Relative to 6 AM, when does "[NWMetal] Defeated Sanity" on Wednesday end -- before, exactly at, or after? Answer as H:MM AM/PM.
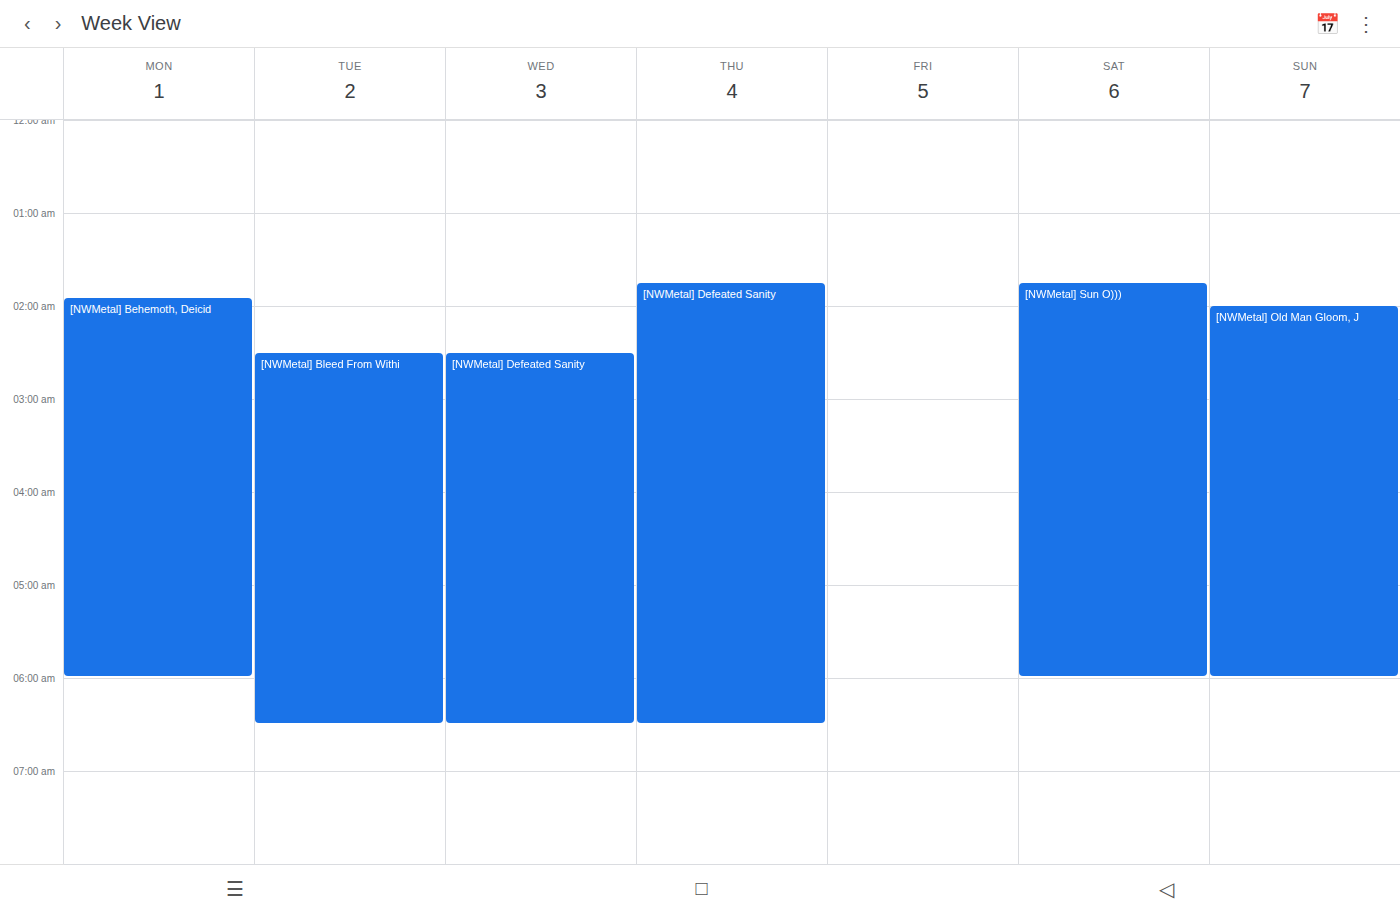
6:30 AM -- after 6 AM, 30 minutes below the 6 AM line.